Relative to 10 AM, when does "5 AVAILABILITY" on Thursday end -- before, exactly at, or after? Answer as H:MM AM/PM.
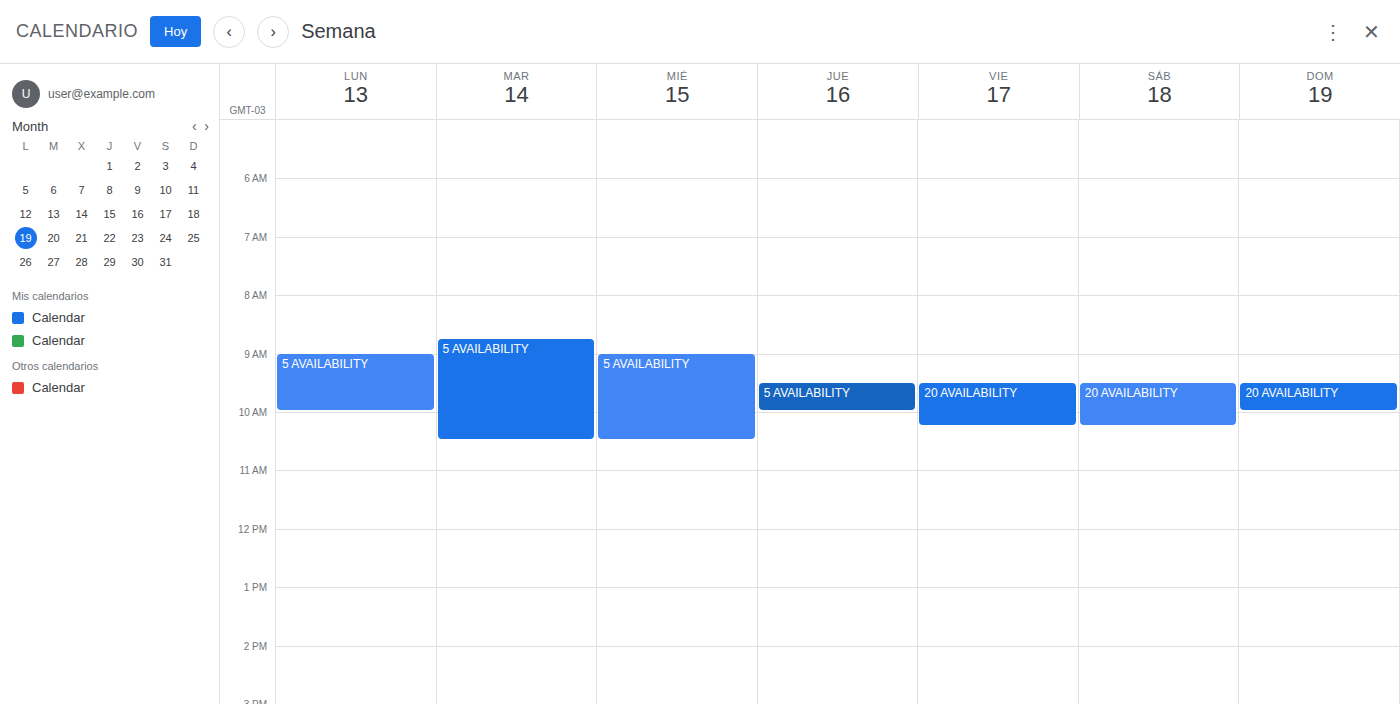
10:00 AM -- exactly at 10 AM, on the 10 AM line.